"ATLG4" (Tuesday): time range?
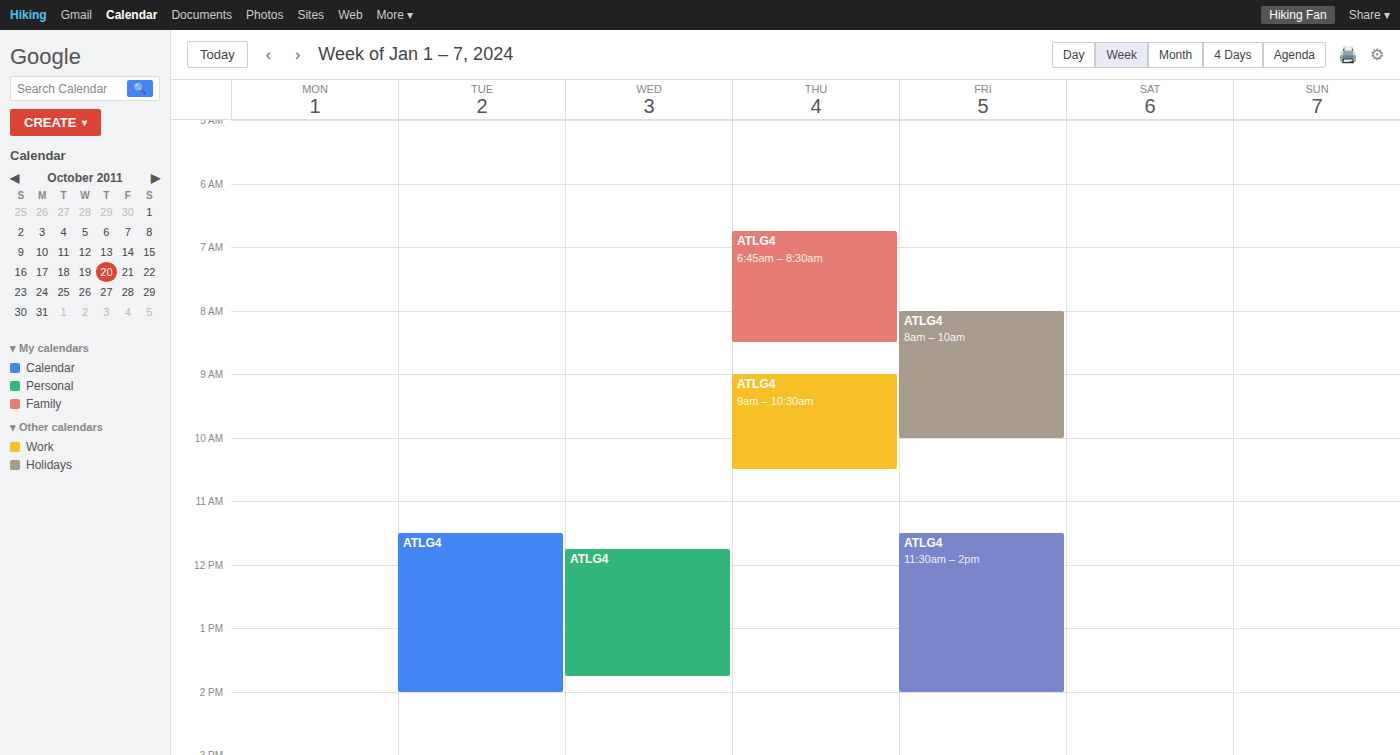
11:30 AM to 2:00 PM